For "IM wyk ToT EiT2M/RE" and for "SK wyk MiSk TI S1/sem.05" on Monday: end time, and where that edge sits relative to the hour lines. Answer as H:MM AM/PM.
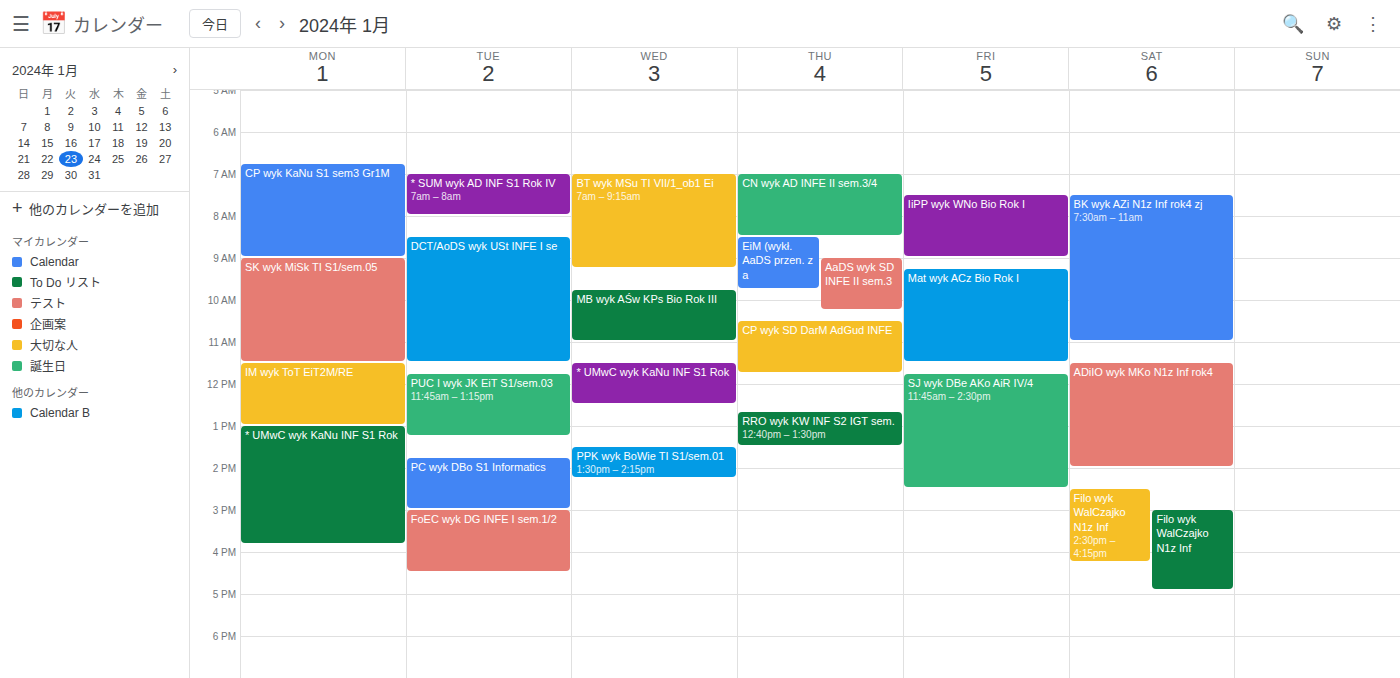
"IM wyk ToT EiT2M/RE": 1:00 PM, exactly on the 1 PM line. "SK wyk MiSk TI S1/sem.05": 11:30 AM, halfway between the 11 AM and 12 PM lines.